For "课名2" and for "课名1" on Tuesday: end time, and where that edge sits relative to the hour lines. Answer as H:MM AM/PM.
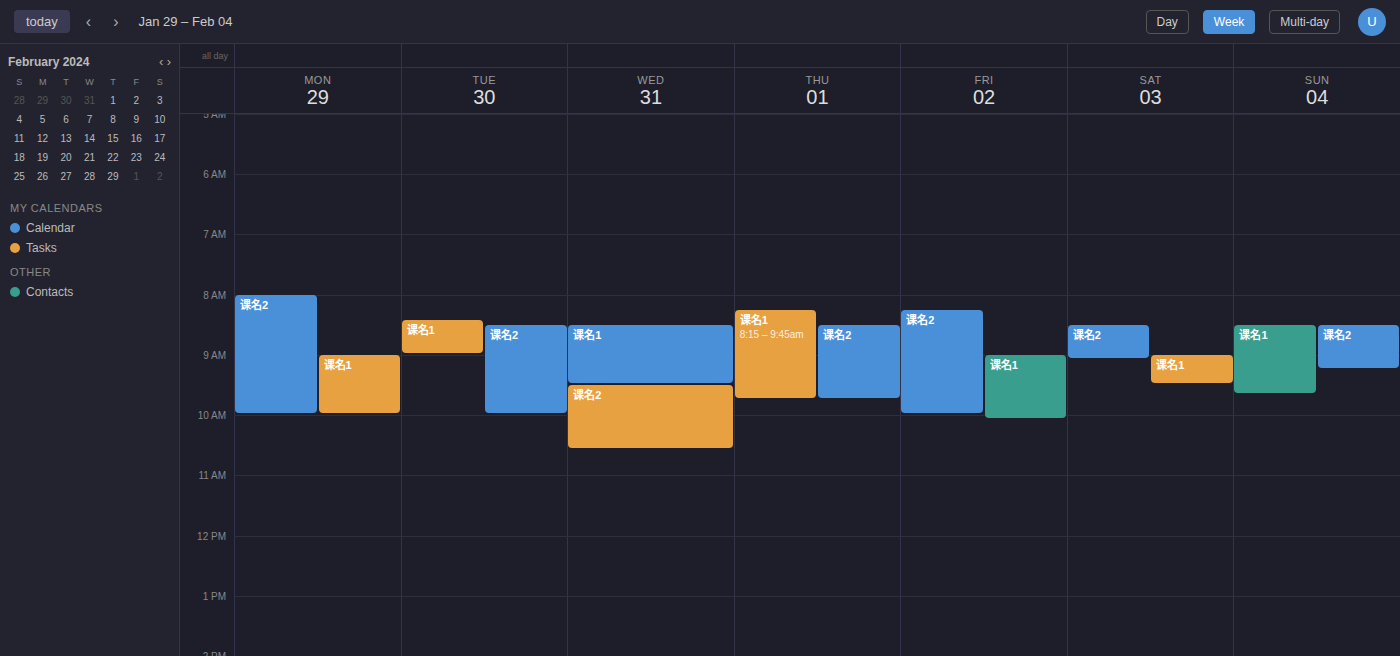
"课名2": 10:00 AM, exactly on the 10 AM line. "课名1": 9:00 AM, exactly on the 9 AM line.